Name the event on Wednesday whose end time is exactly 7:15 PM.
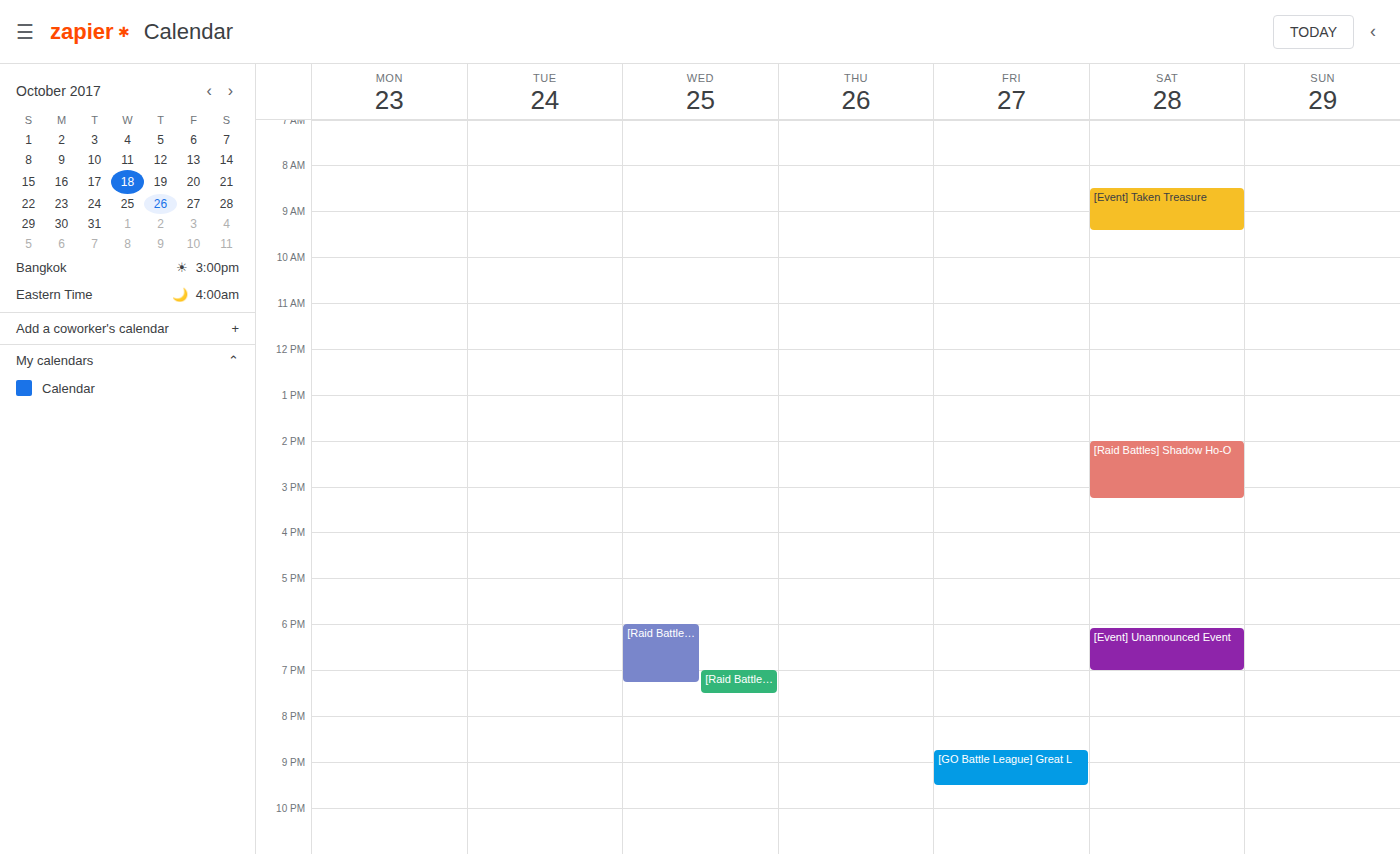
"[Raid Battles] Landorus (T"